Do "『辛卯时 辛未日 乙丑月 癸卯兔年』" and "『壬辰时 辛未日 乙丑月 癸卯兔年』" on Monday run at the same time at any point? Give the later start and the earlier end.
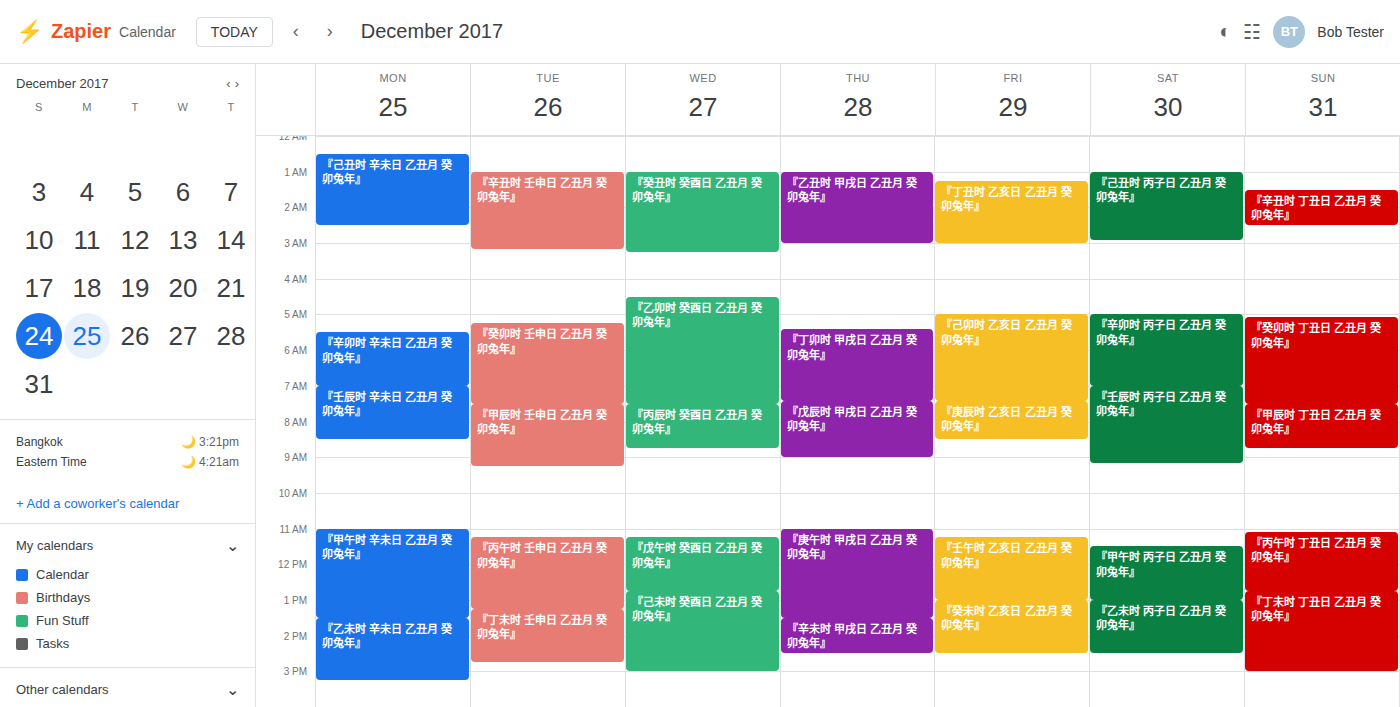
"『辛卯时 辛未日 乙丑月 癸卯兔年』" ends at 7:00 AM, exactly when "『壬辰时 辛未日 乙丑月 癸卯兔年』" starts -- they touch but do not overlap.